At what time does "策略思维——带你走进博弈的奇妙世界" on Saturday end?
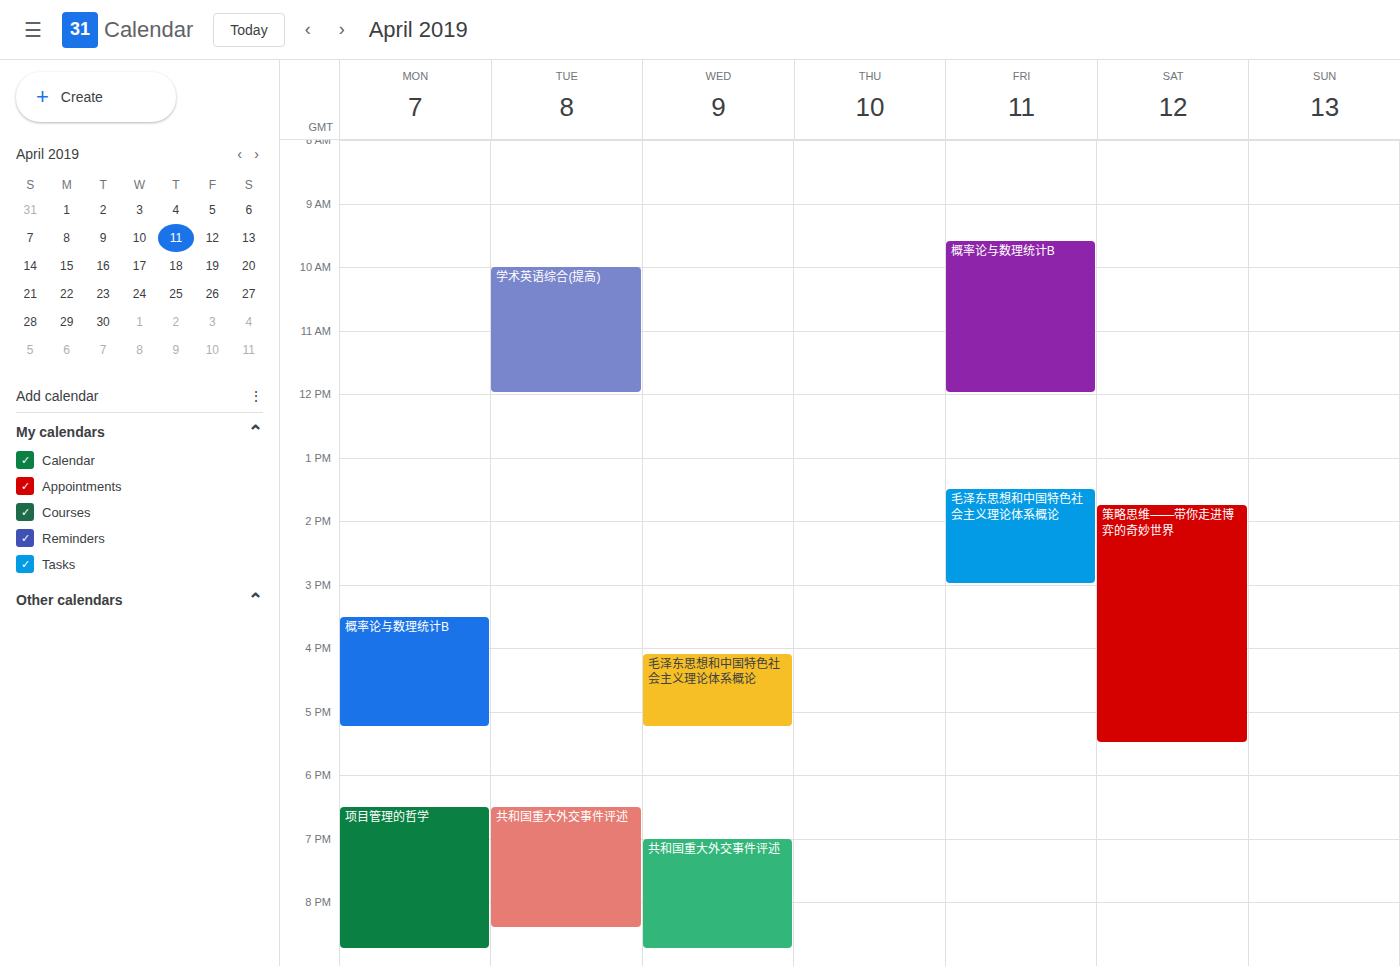
5:30 PM